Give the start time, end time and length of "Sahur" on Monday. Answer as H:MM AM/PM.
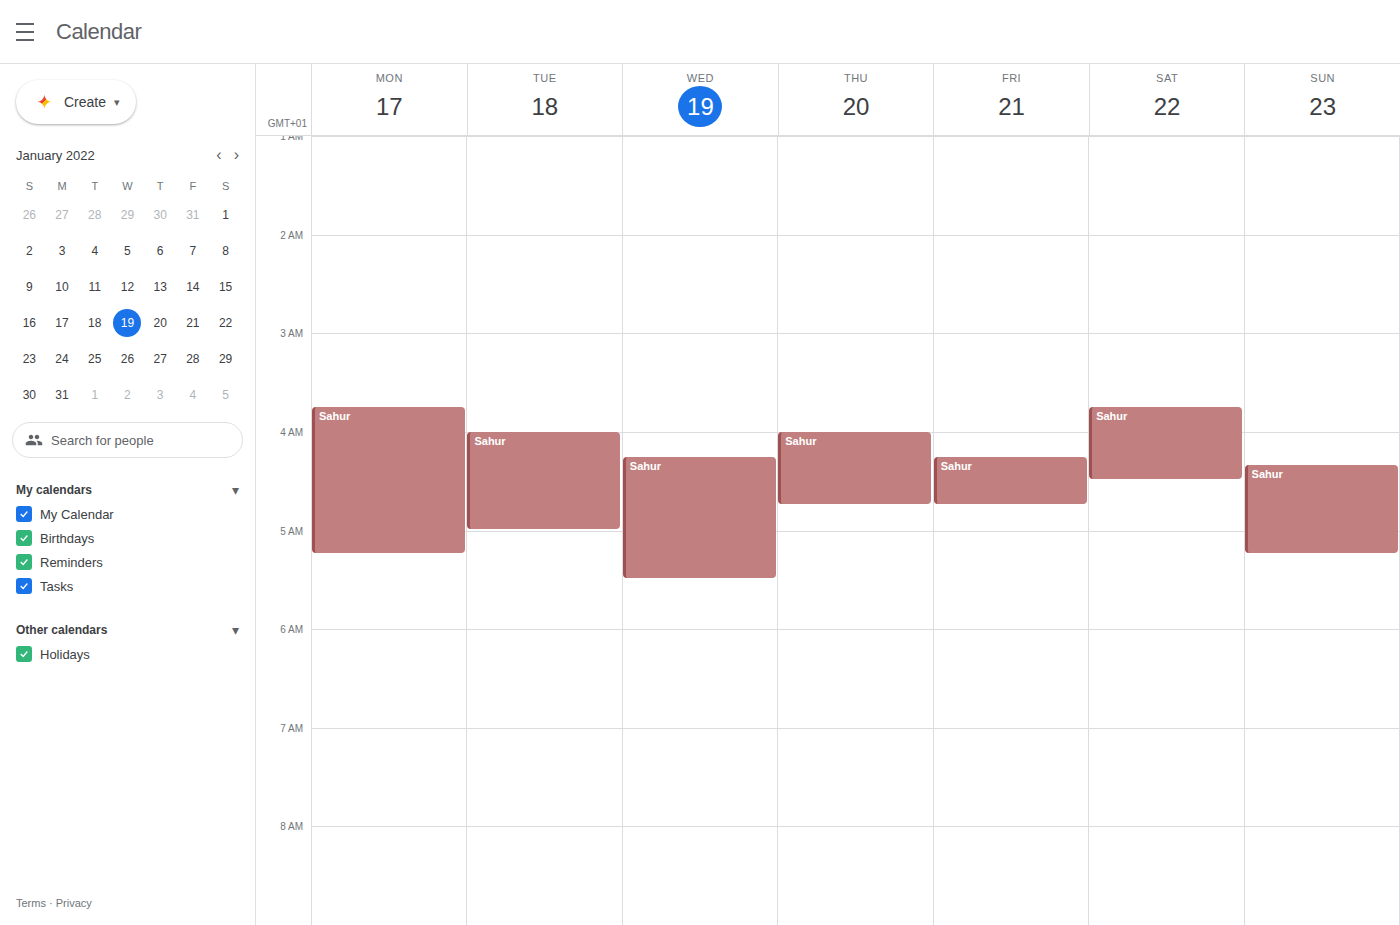
3:45 AM to 5:15 AM, 1 hour 30 minutes